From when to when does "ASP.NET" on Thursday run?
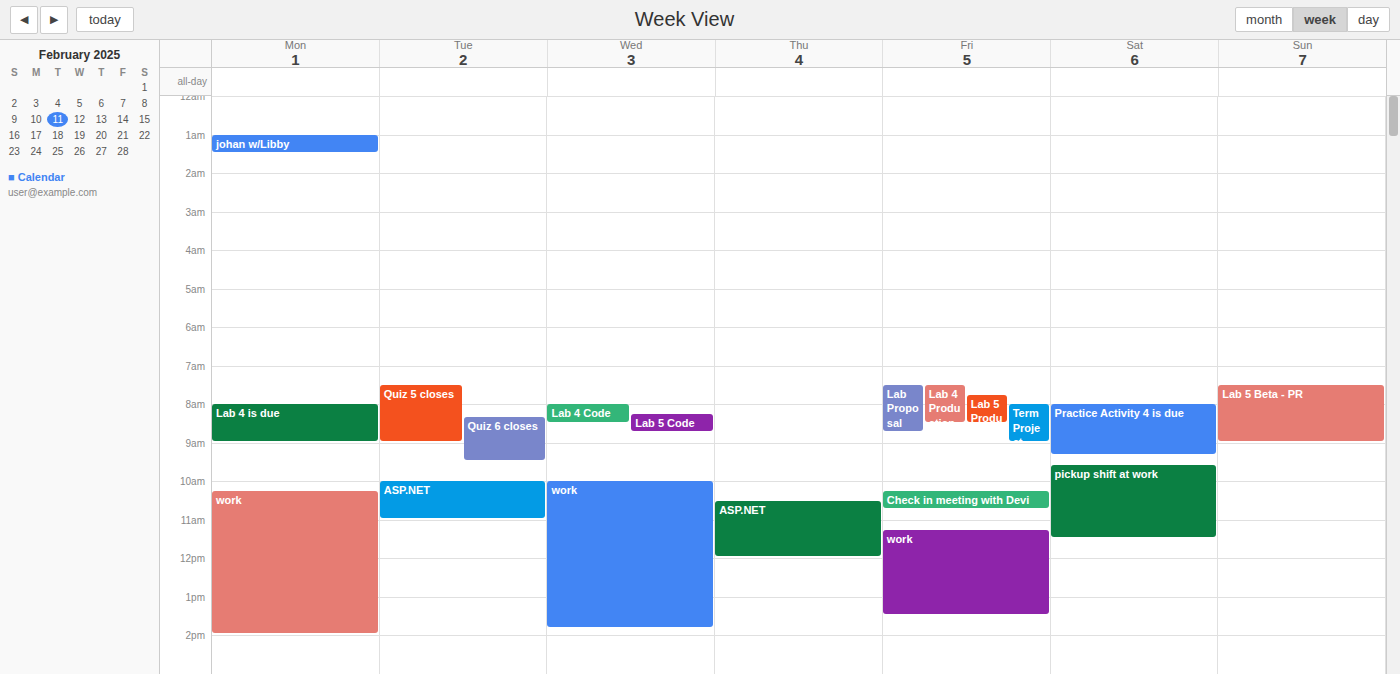
10:30 AM to 12:00 PM